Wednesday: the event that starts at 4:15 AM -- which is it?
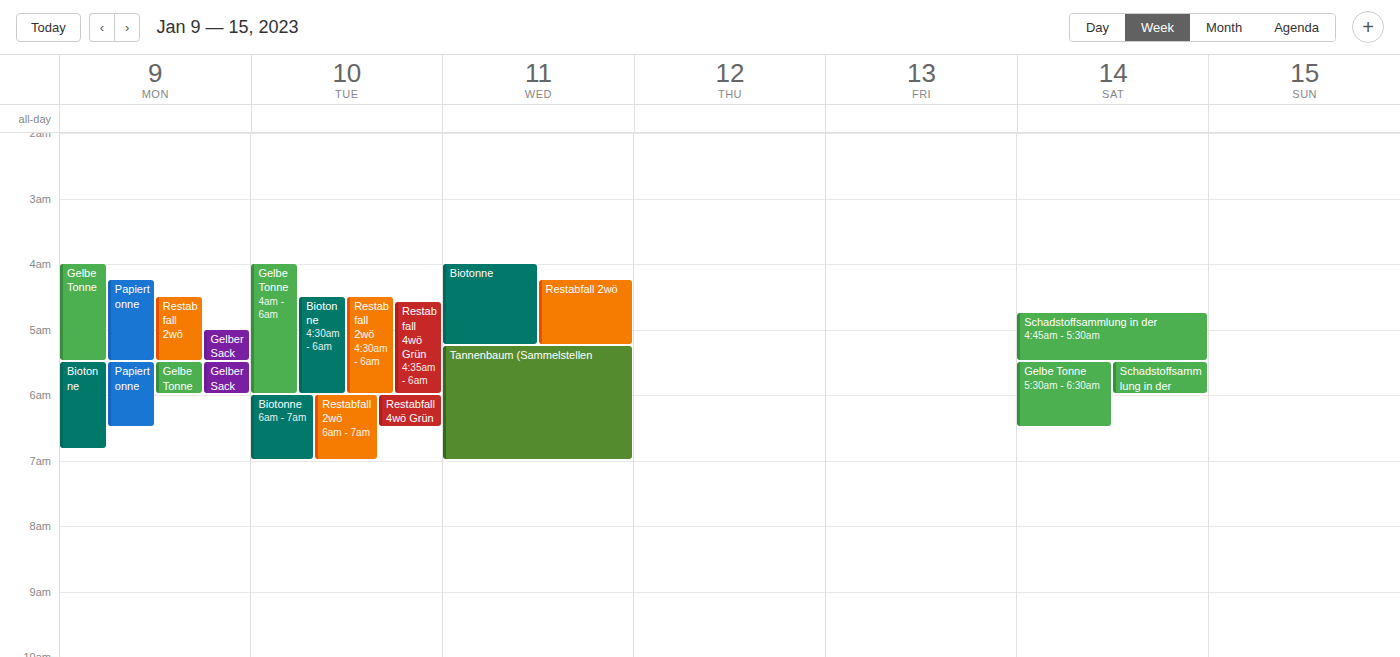
"Restabfall 2wö"